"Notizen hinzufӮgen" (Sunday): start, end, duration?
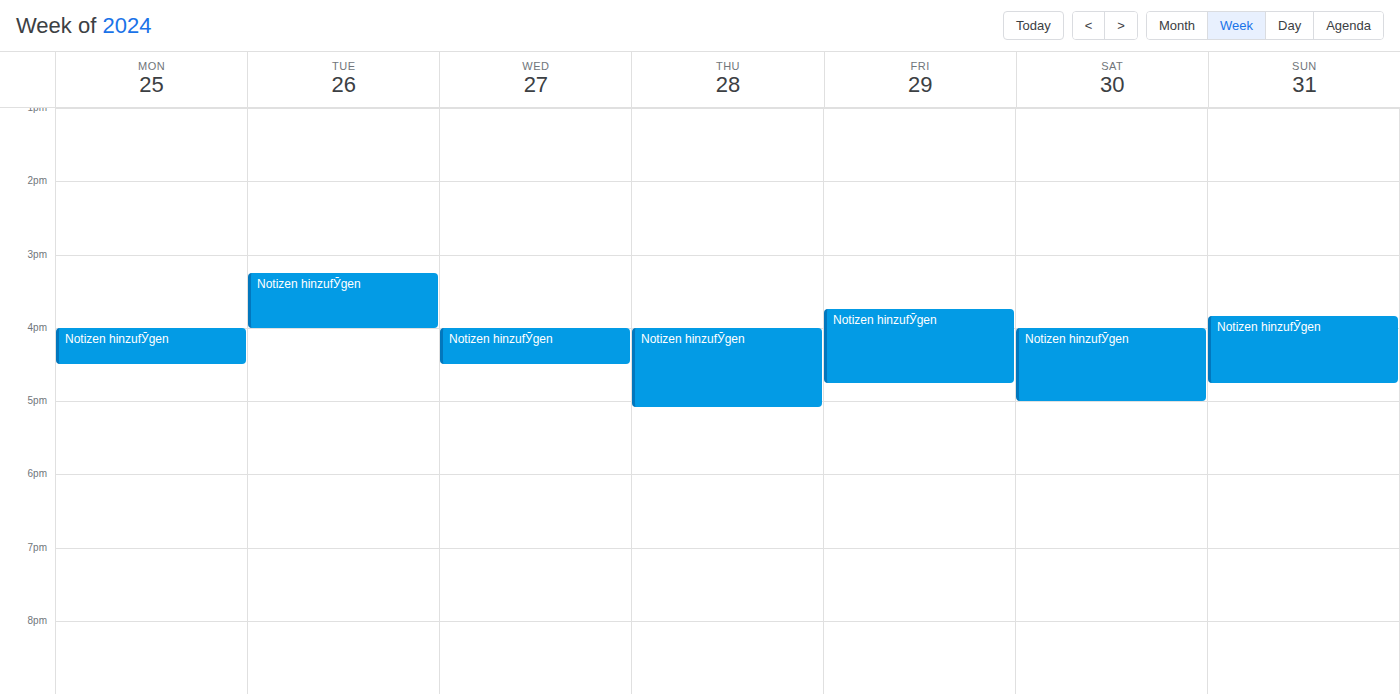
3:50 PM to 4:45 PM, 55 minutes